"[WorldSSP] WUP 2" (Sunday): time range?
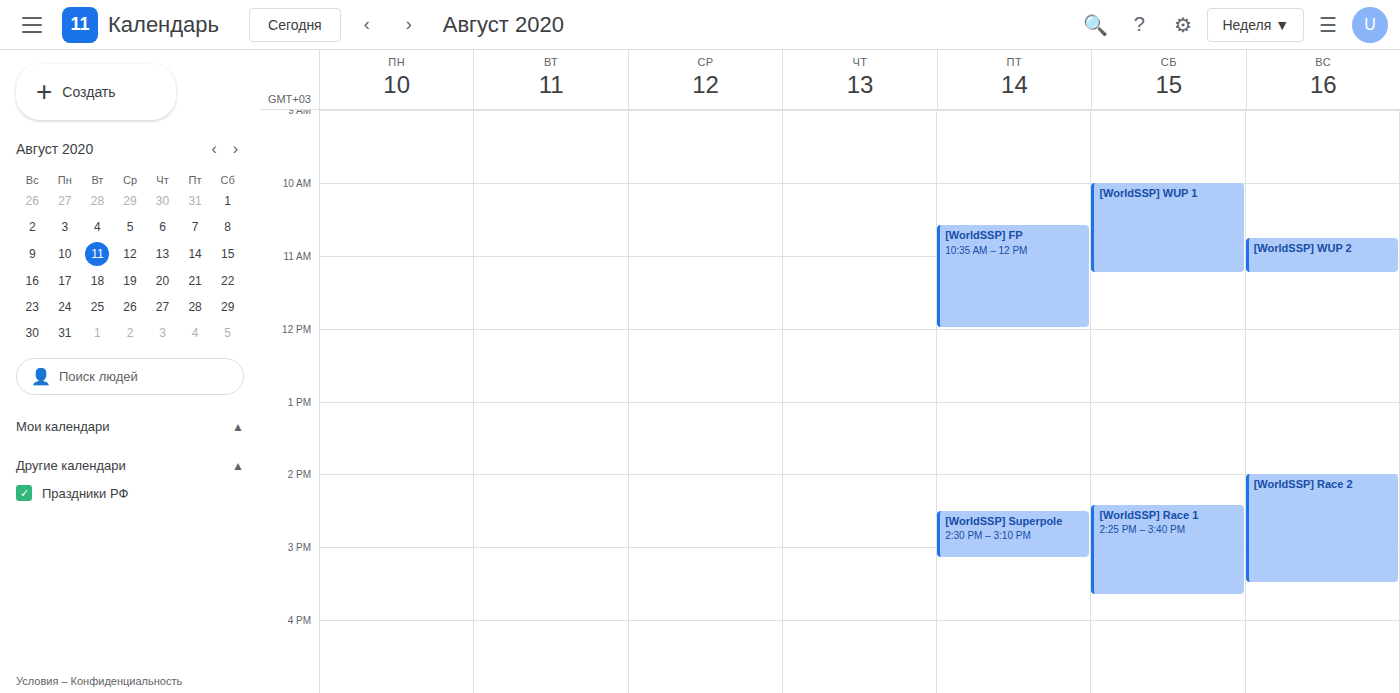
10:45 AM to 11:15 AM